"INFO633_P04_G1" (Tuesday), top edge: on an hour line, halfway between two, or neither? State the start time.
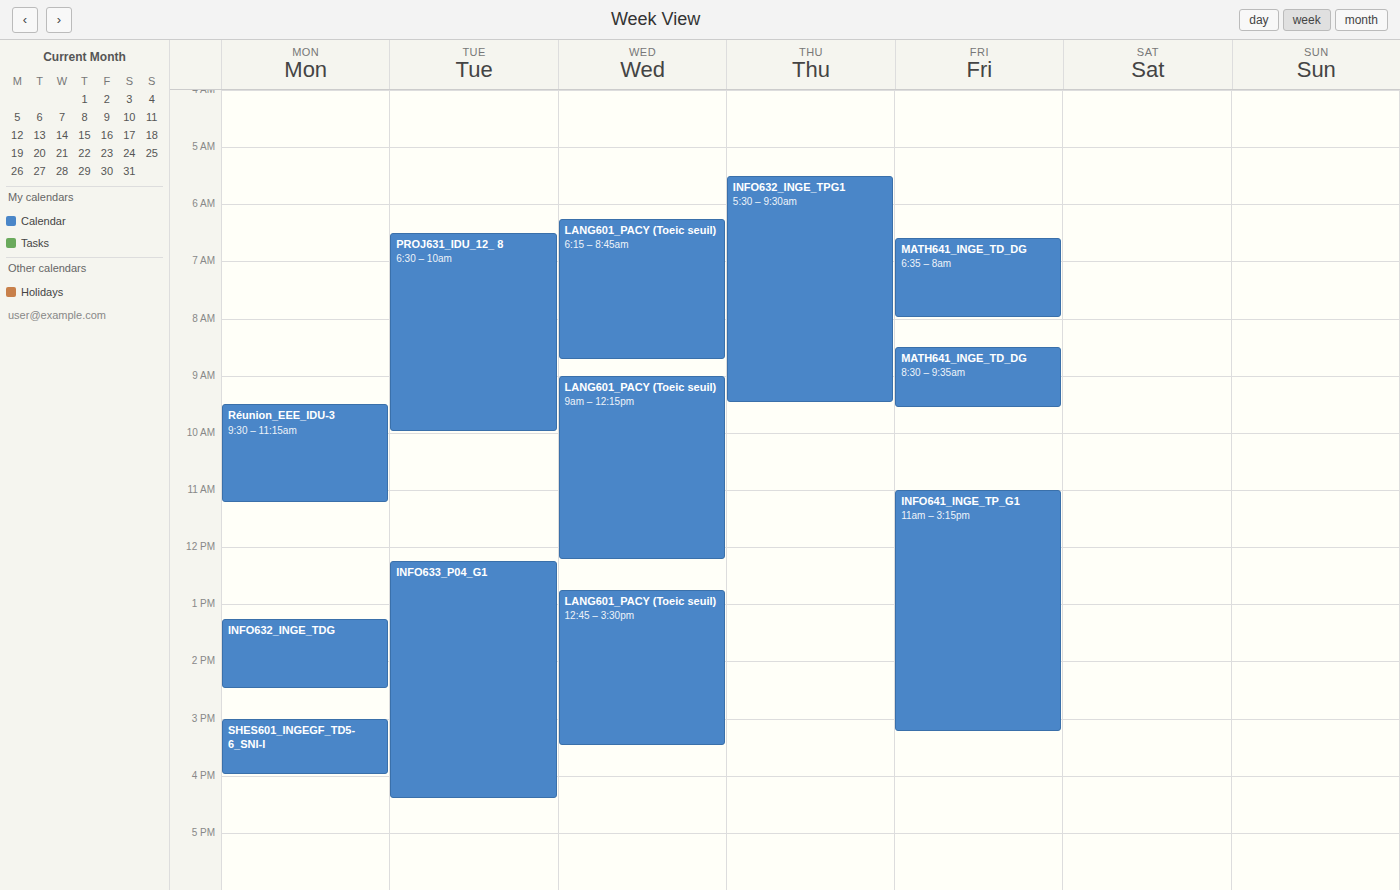
12:15 PM -- neither: a quarter of the way from the 12 PM line to the 1 PM line.